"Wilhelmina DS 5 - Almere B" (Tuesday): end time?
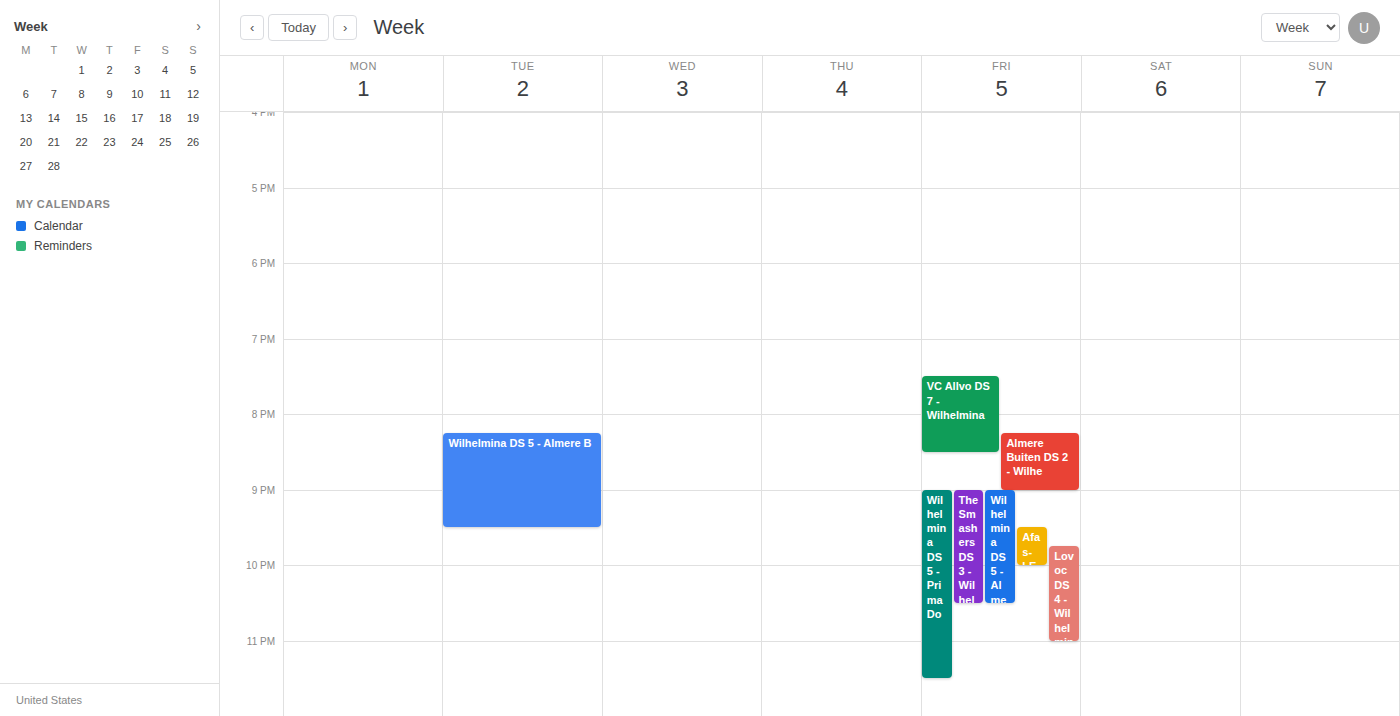
9:30 PM